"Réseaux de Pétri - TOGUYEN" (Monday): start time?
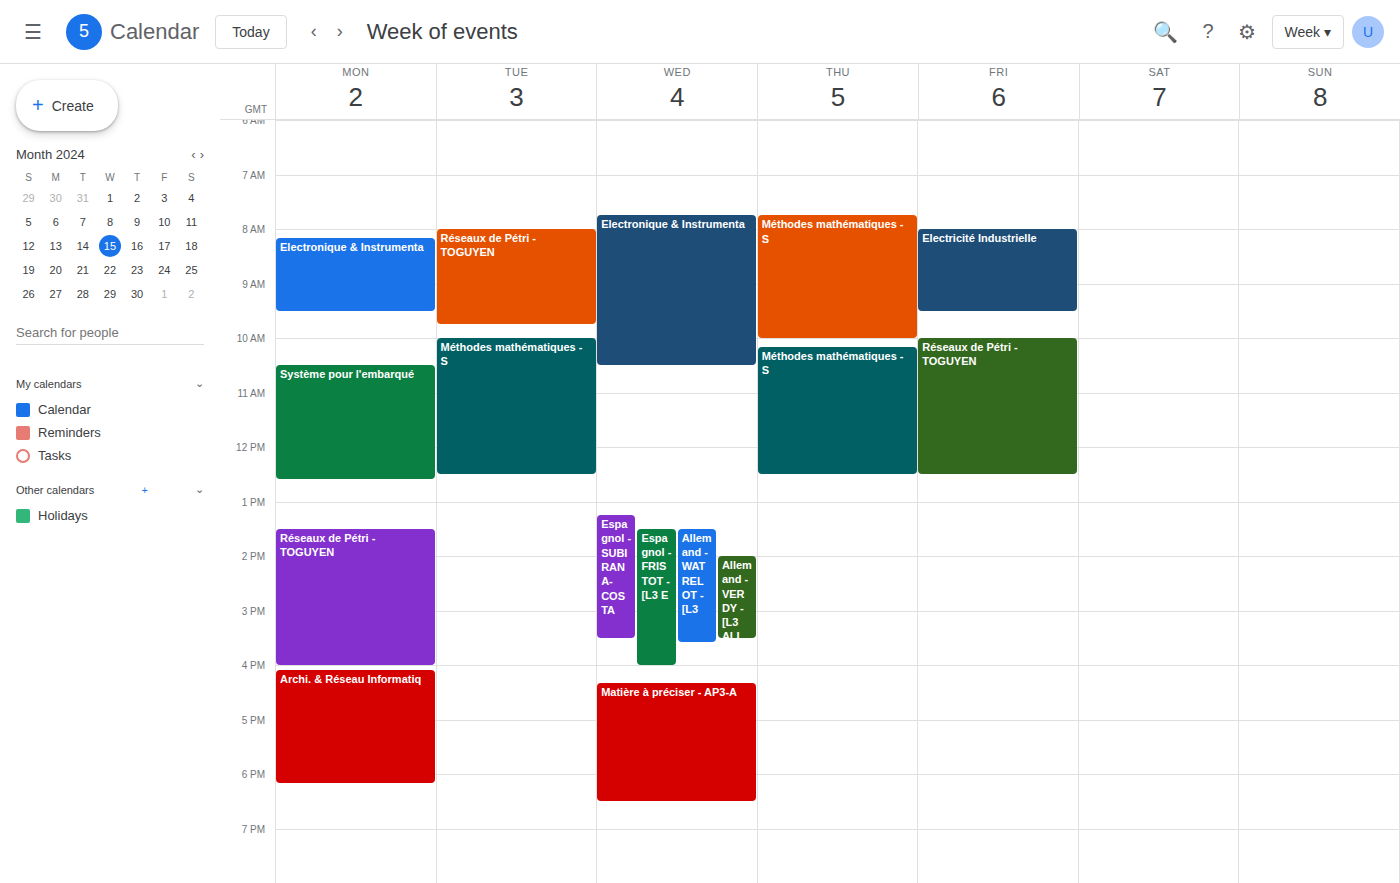
1:30 PM